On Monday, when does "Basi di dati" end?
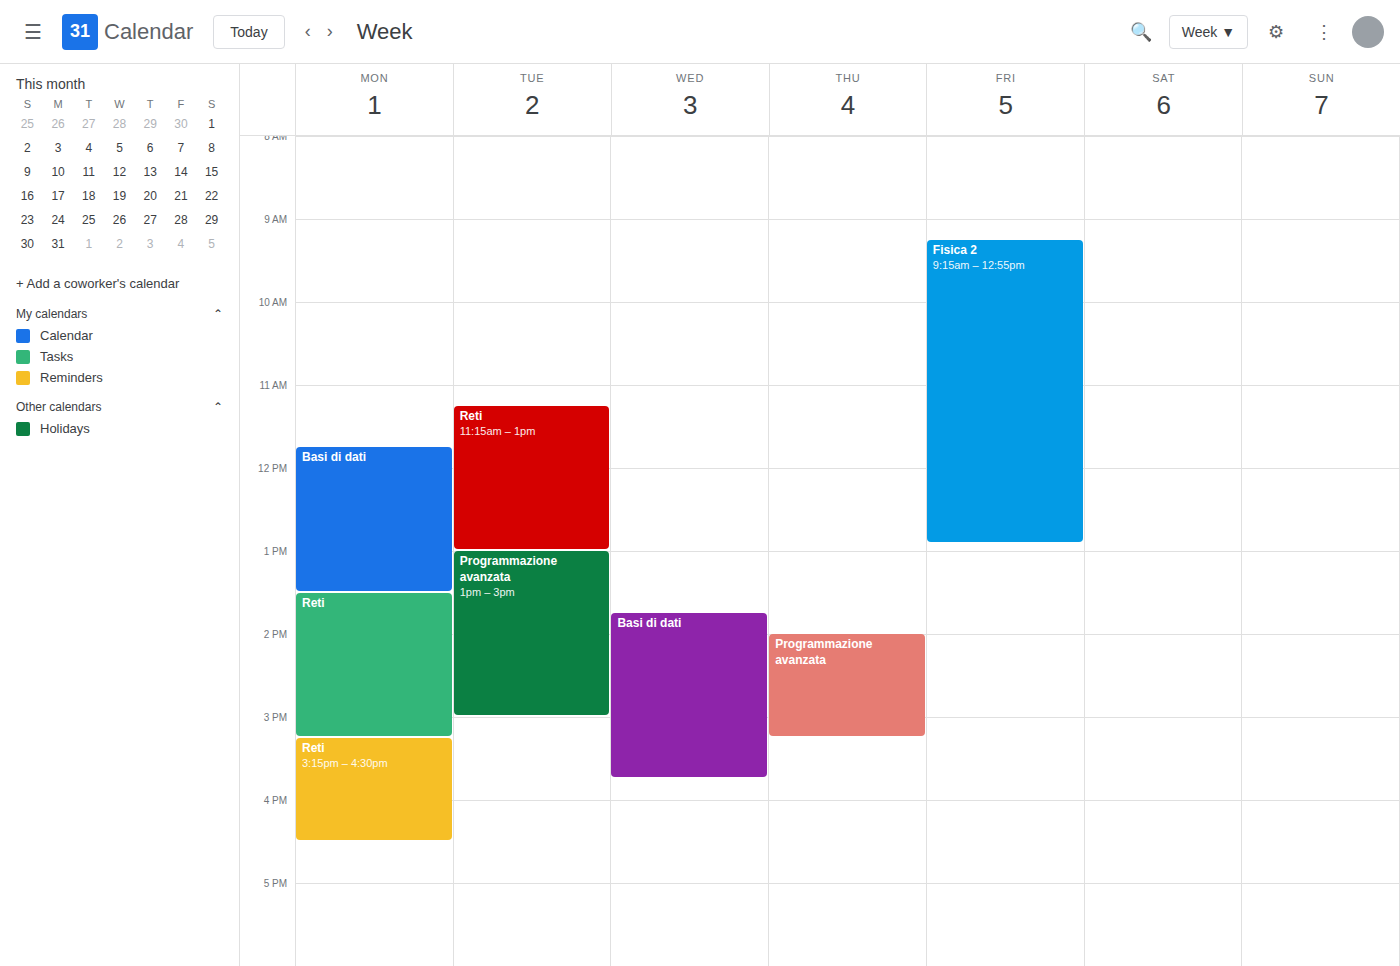
1:30 PM